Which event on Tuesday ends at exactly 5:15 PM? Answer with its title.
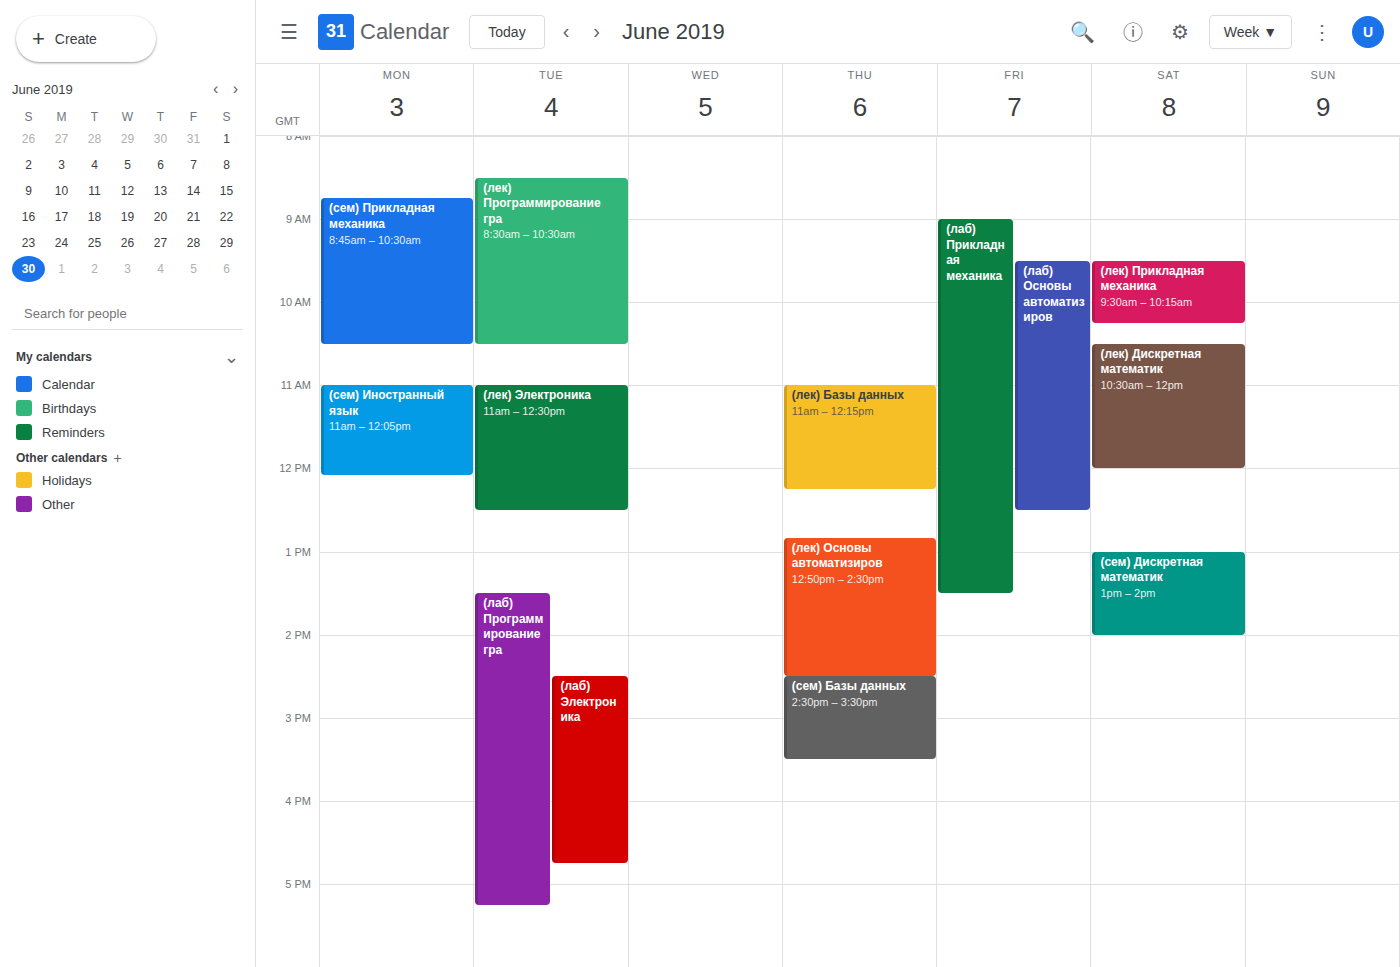
"(лаб) Программирование гра"